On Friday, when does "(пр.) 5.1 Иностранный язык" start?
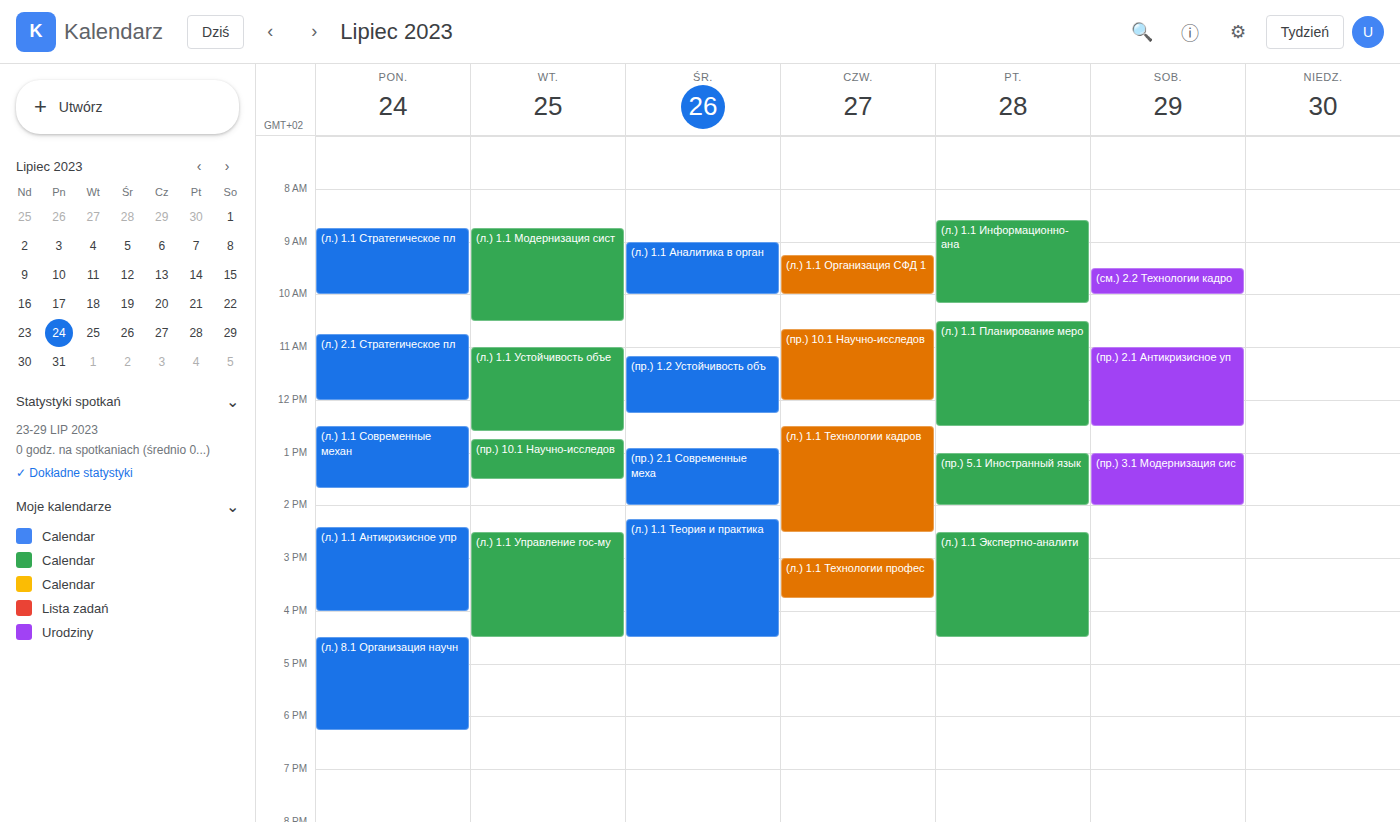
13:00